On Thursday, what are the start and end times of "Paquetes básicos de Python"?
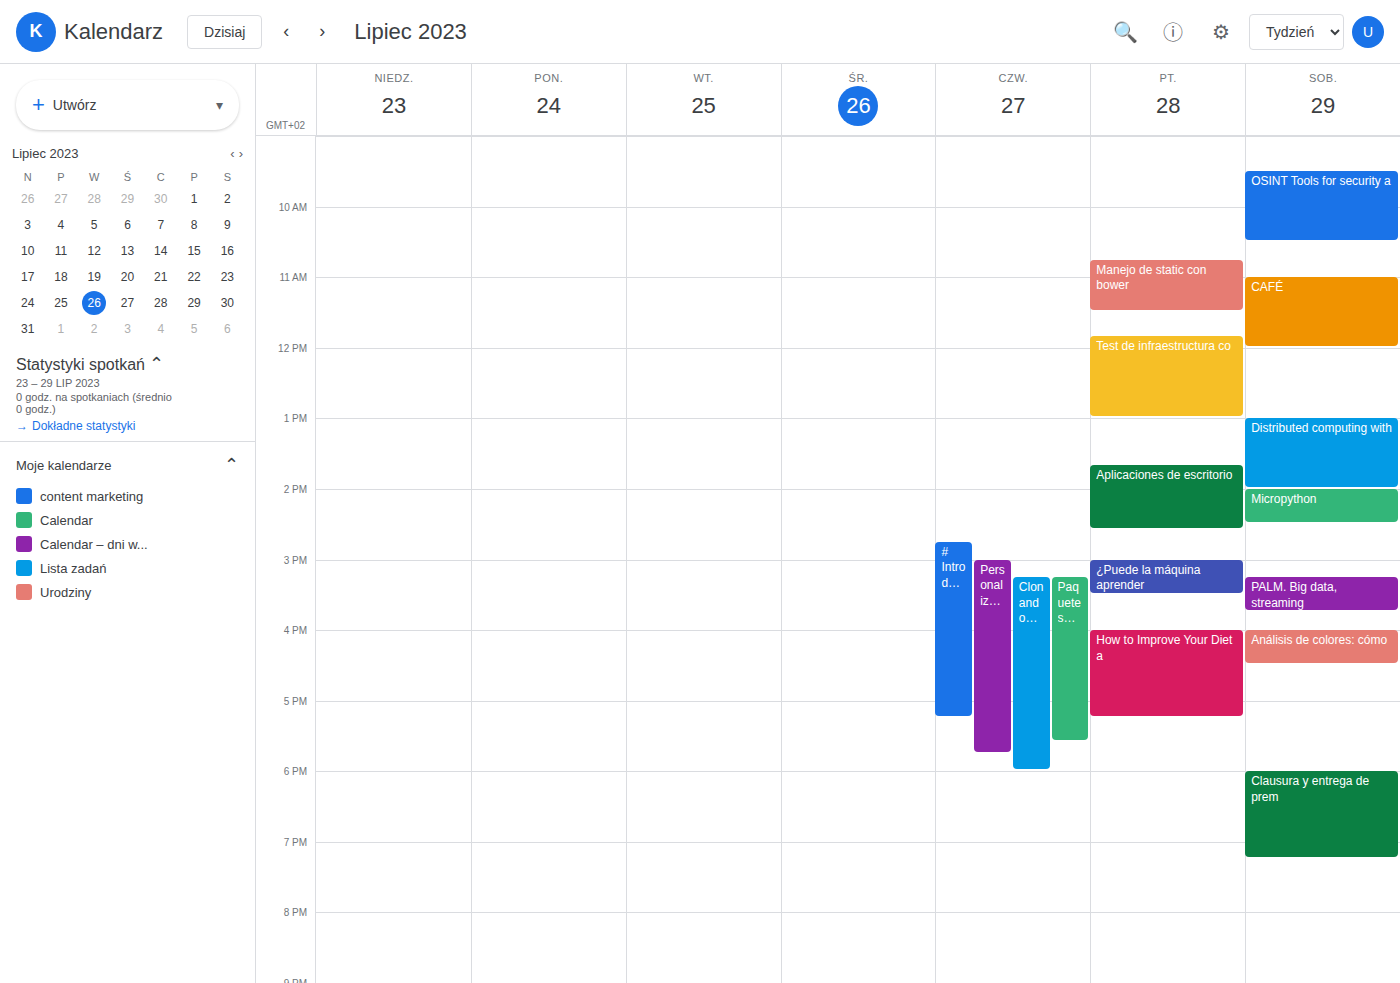
15:15 to 17:35